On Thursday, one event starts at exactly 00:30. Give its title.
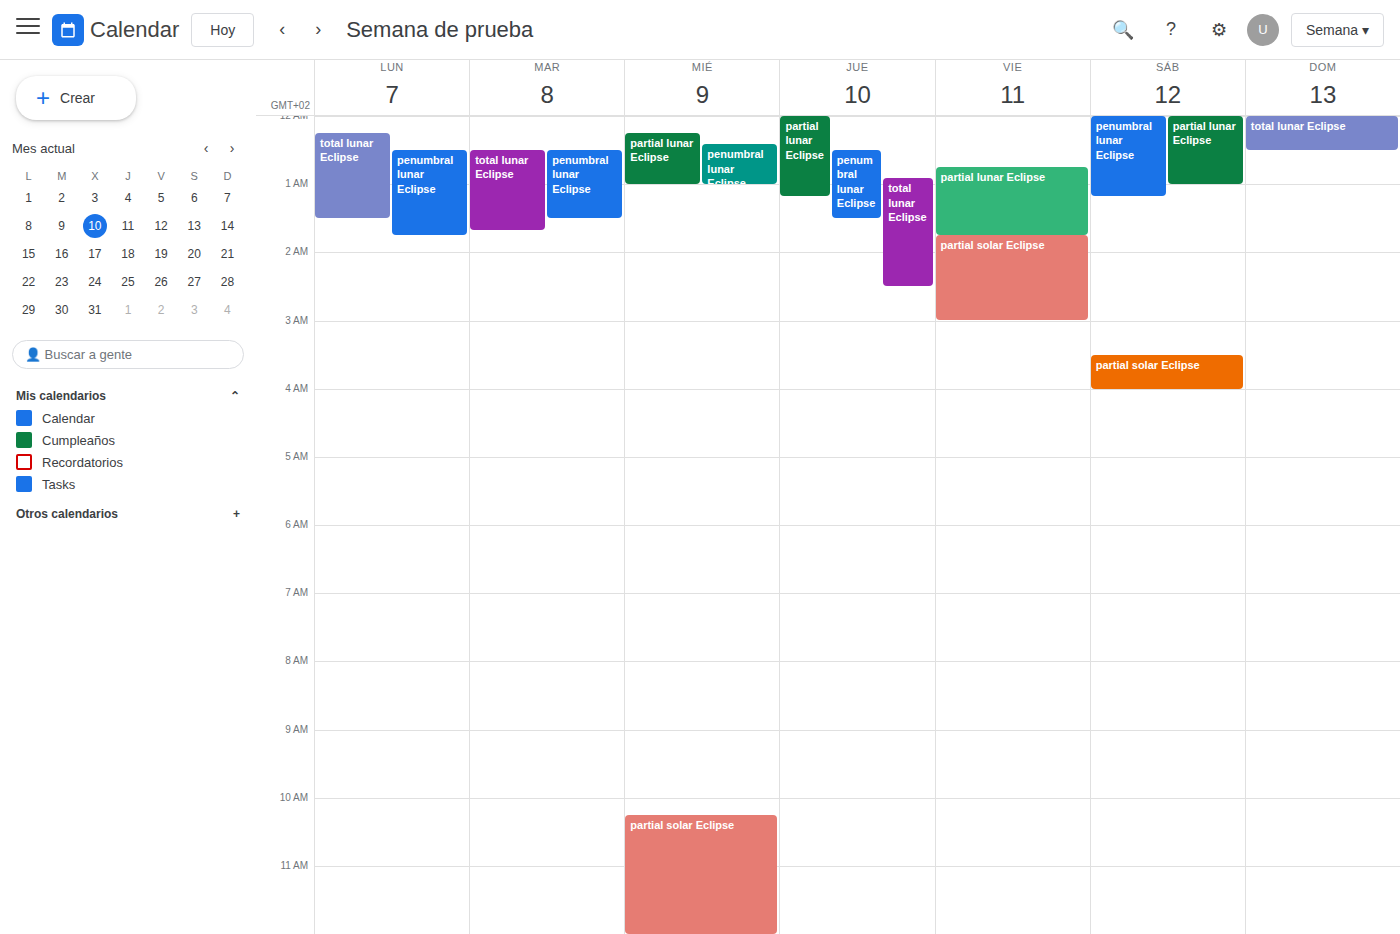
"penumbral lunar Eclipse"